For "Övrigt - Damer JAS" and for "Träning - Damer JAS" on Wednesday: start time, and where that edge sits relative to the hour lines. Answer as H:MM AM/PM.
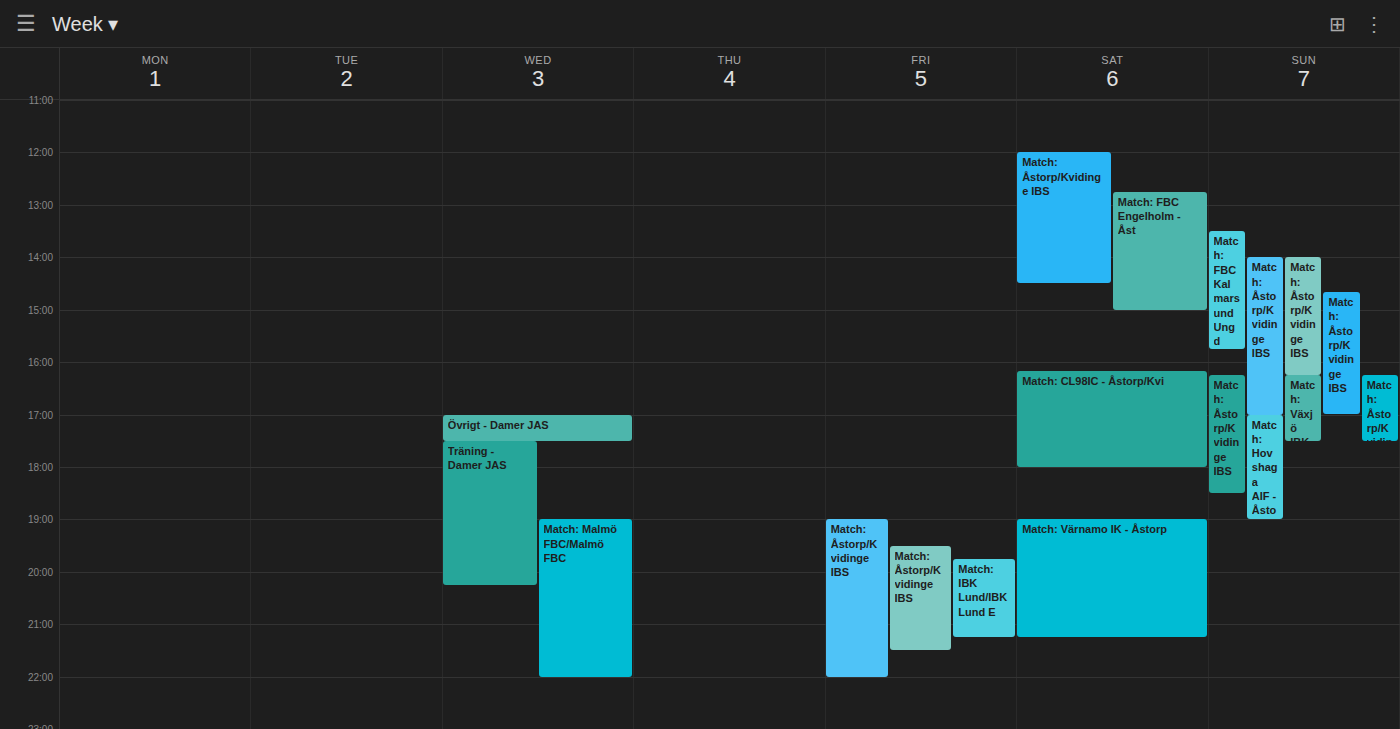
"Övrigt - Damer JAS": 5:00 PM, exactly on the 5 PM line. "Träning - Damer JAS": 5:30 PM, halfway between the 5 PM and 6 PM lines.